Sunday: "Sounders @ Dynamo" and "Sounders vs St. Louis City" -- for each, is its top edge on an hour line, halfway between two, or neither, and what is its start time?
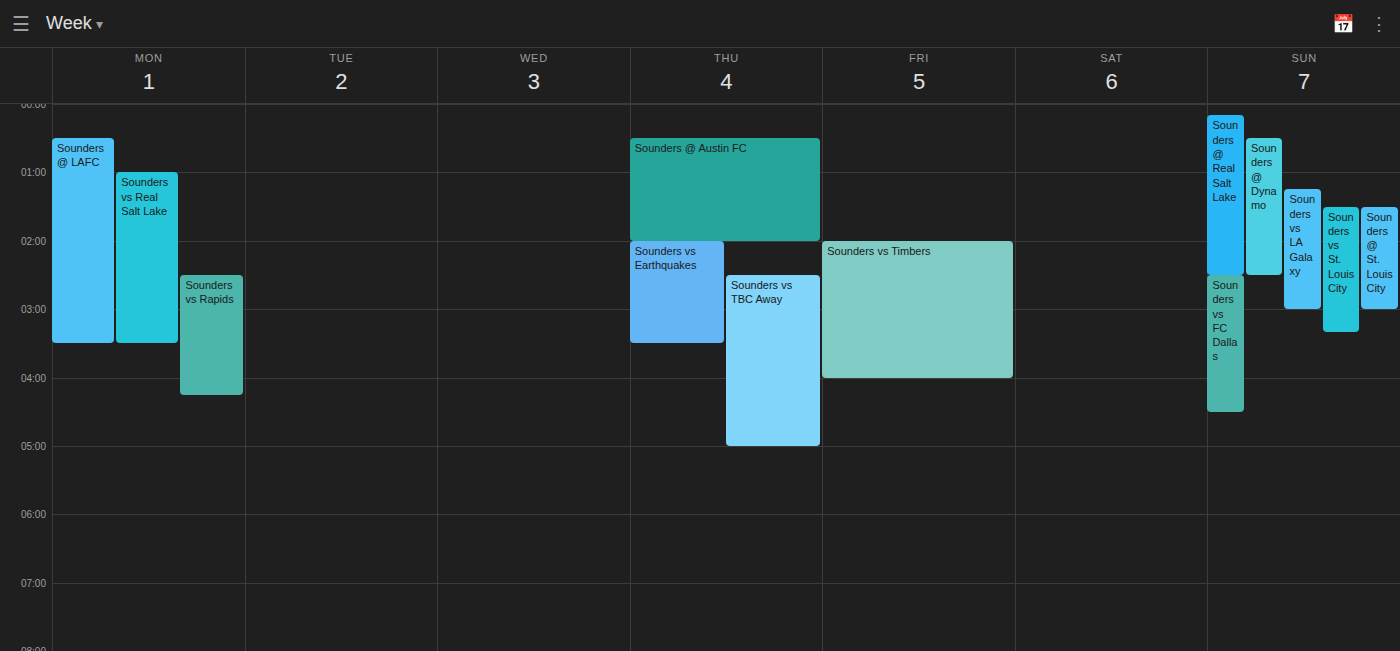
"Sounders @ Dynamo": 00:30, halfway between the 00:00 and 01:00 lines. "Sounders vs St. Louis City": 01:30, halfway between the 01:00 and 02:00 lines.